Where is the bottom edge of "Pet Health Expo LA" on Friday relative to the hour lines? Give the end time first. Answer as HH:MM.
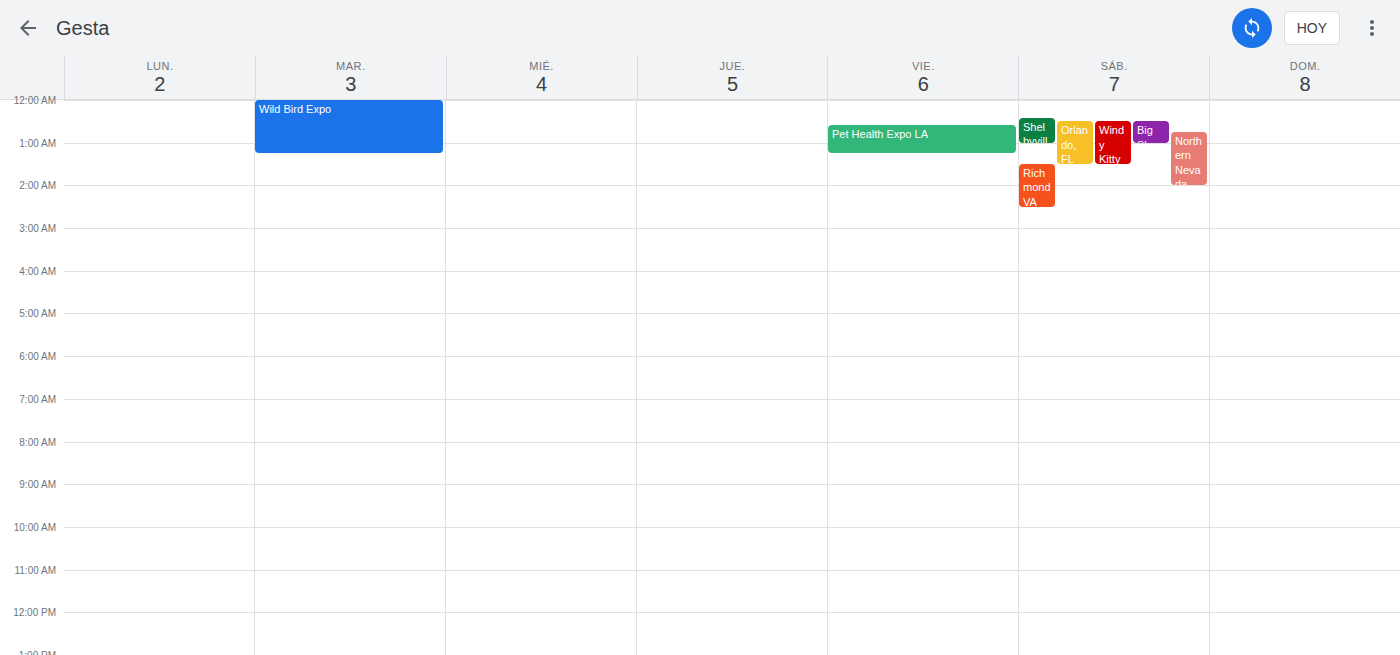
01:15 -- neither: a quarter of the way from the 01:00 line to the 02:00 line.